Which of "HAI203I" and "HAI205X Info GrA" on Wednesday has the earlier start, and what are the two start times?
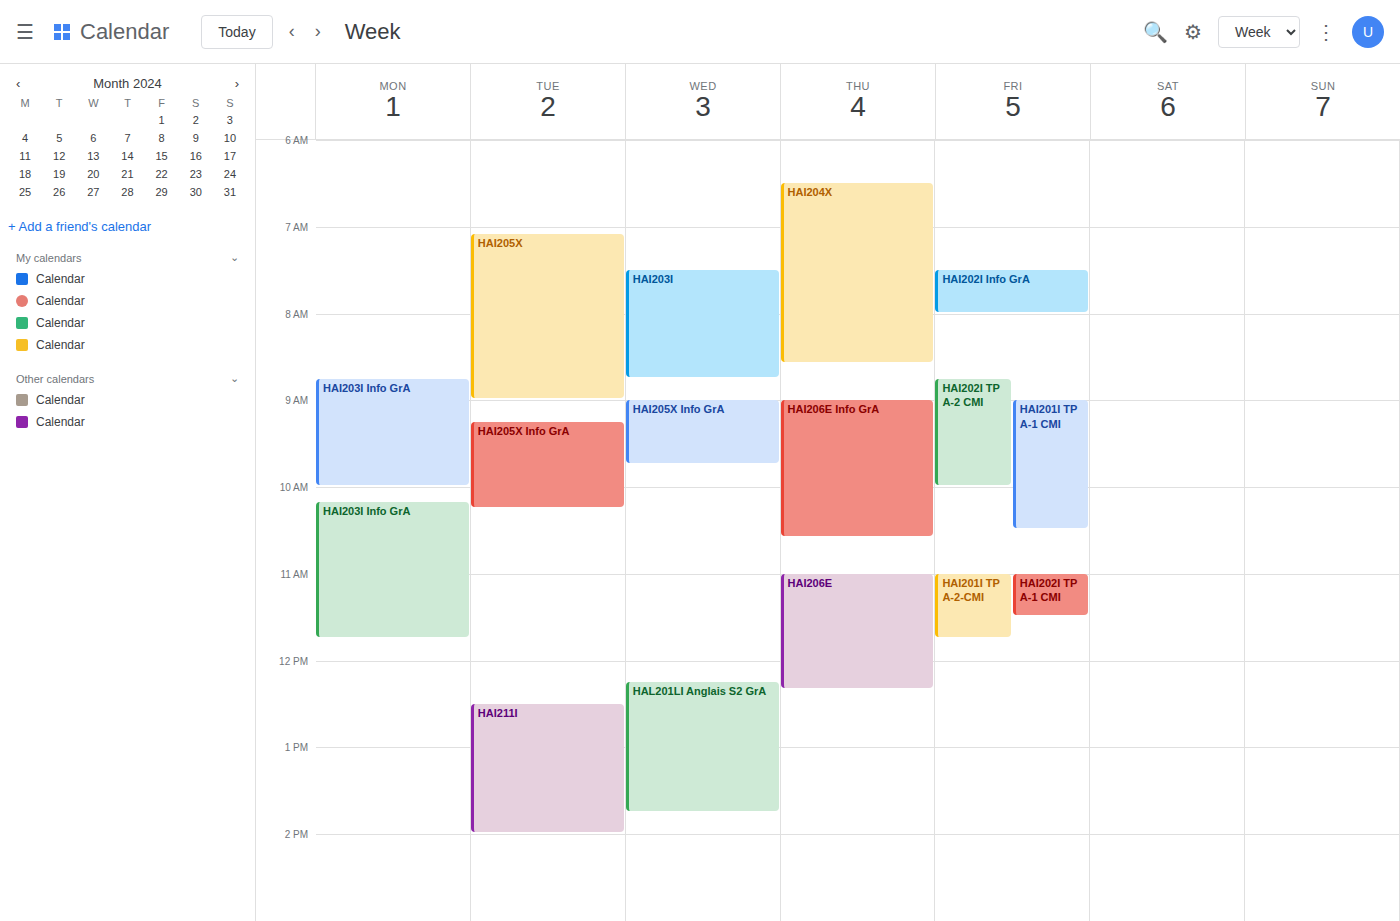
"HAI203I" 7:30 AM; "HAI205X Info GrA" 9:00 AM.